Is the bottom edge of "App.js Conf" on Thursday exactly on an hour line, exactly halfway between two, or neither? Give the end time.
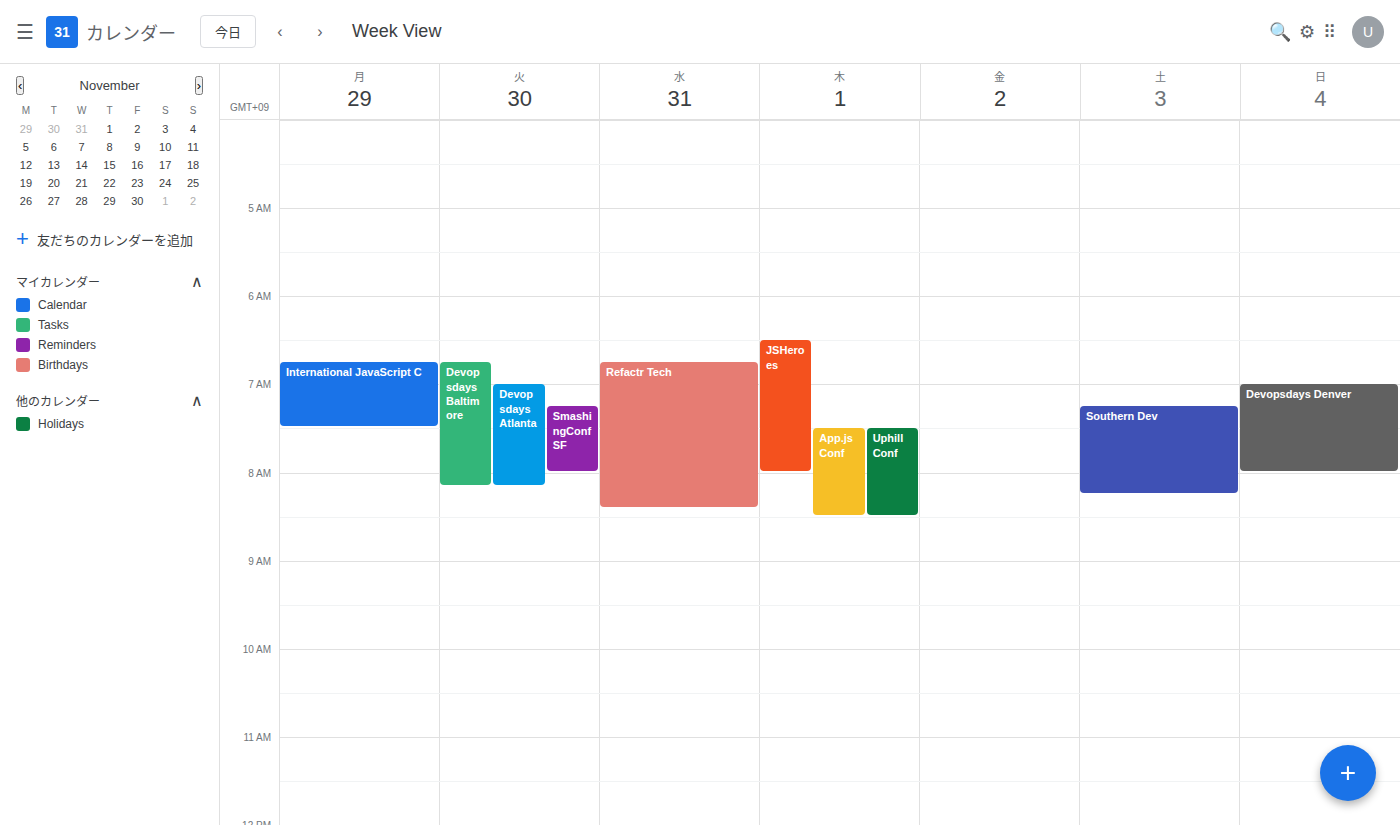
8:30 AM -- halfway between the 8 AM and 9 AM lines.